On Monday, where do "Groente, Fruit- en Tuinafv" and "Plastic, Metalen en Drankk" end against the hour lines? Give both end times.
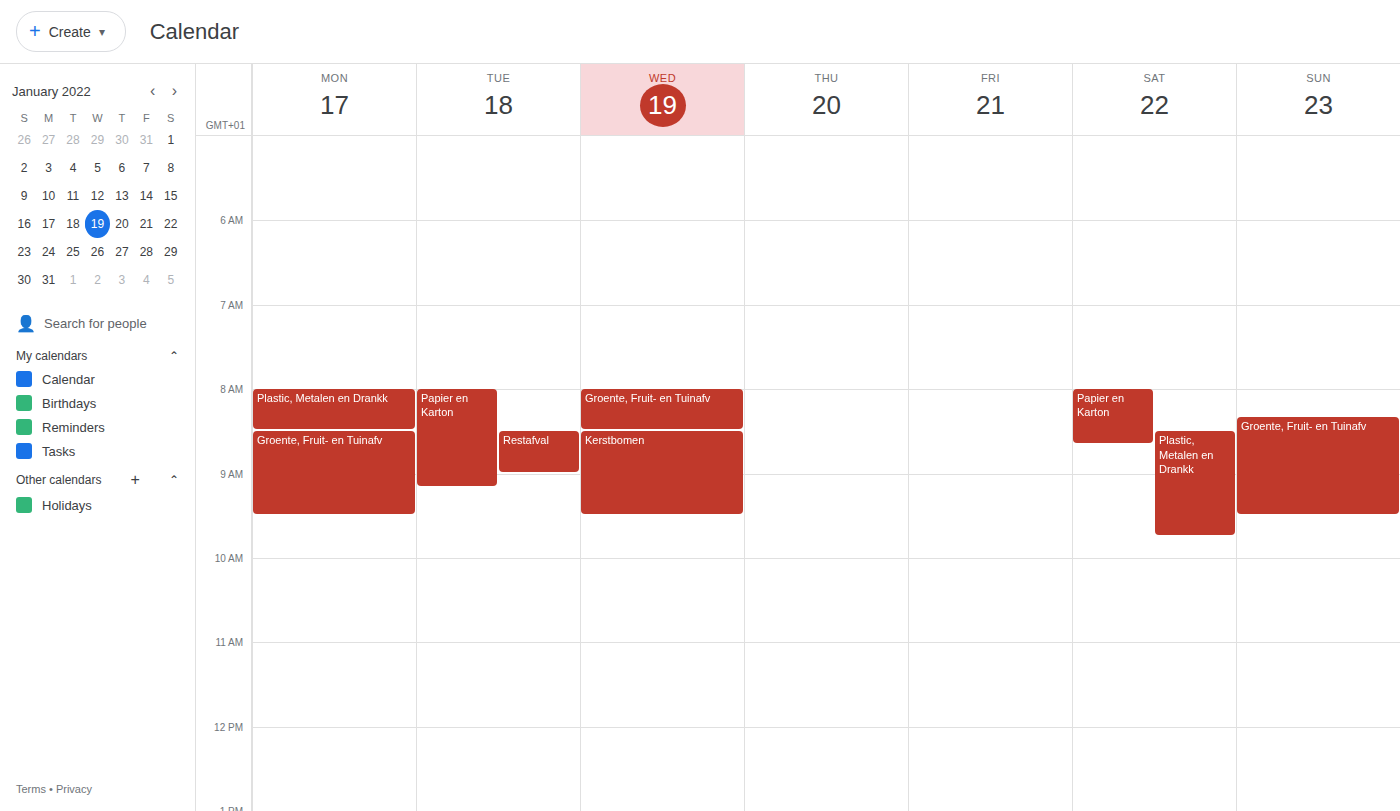
"Groente, Fruit- en Tuinafv": 9:30 AM, halfway between the 9 AM and 10 AM lines. "Plastic, Metalen en Drankk": 8:30 AM, halfway between the 8 AM and 9 AM lines.